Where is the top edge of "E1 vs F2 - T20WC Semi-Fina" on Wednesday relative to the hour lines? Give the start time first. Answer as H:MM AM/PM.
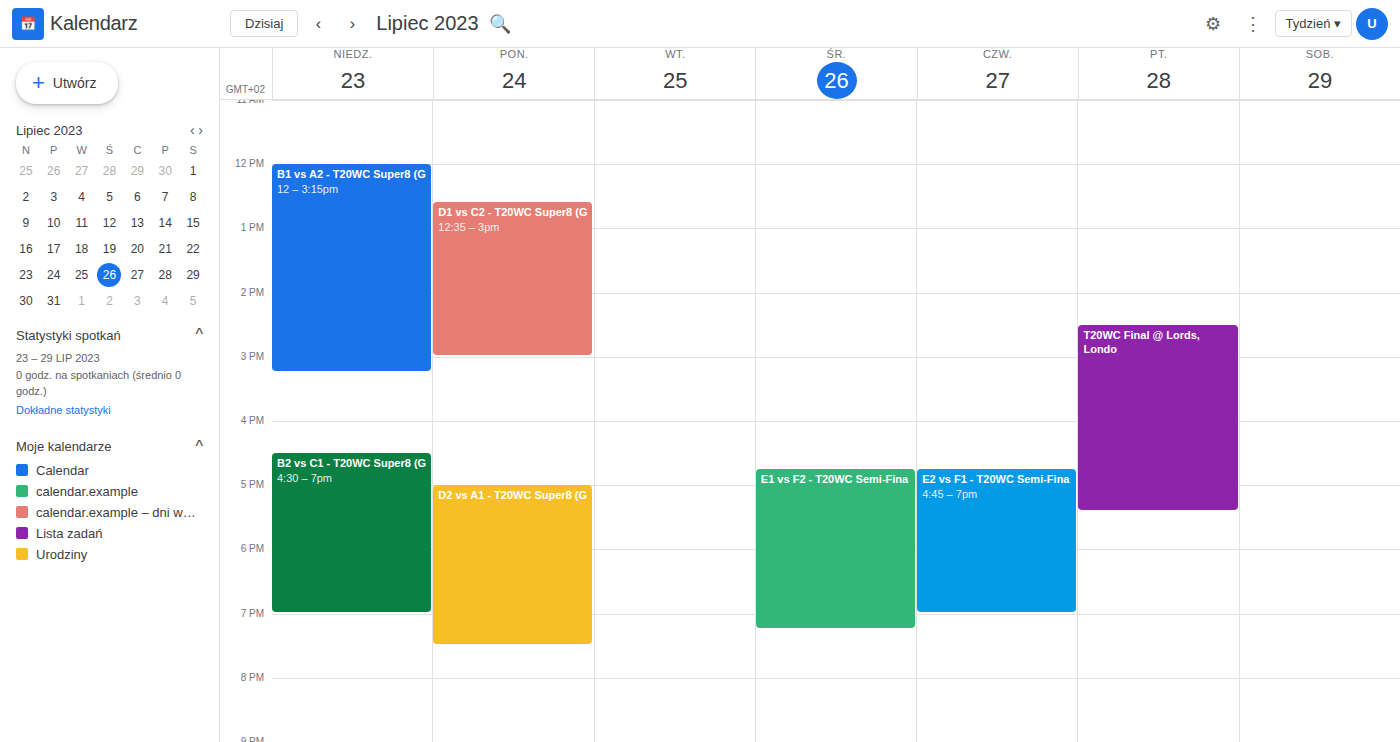
4:45 PM -- neither: three quarters of the way from the 4 PM line to the 5 PM line.